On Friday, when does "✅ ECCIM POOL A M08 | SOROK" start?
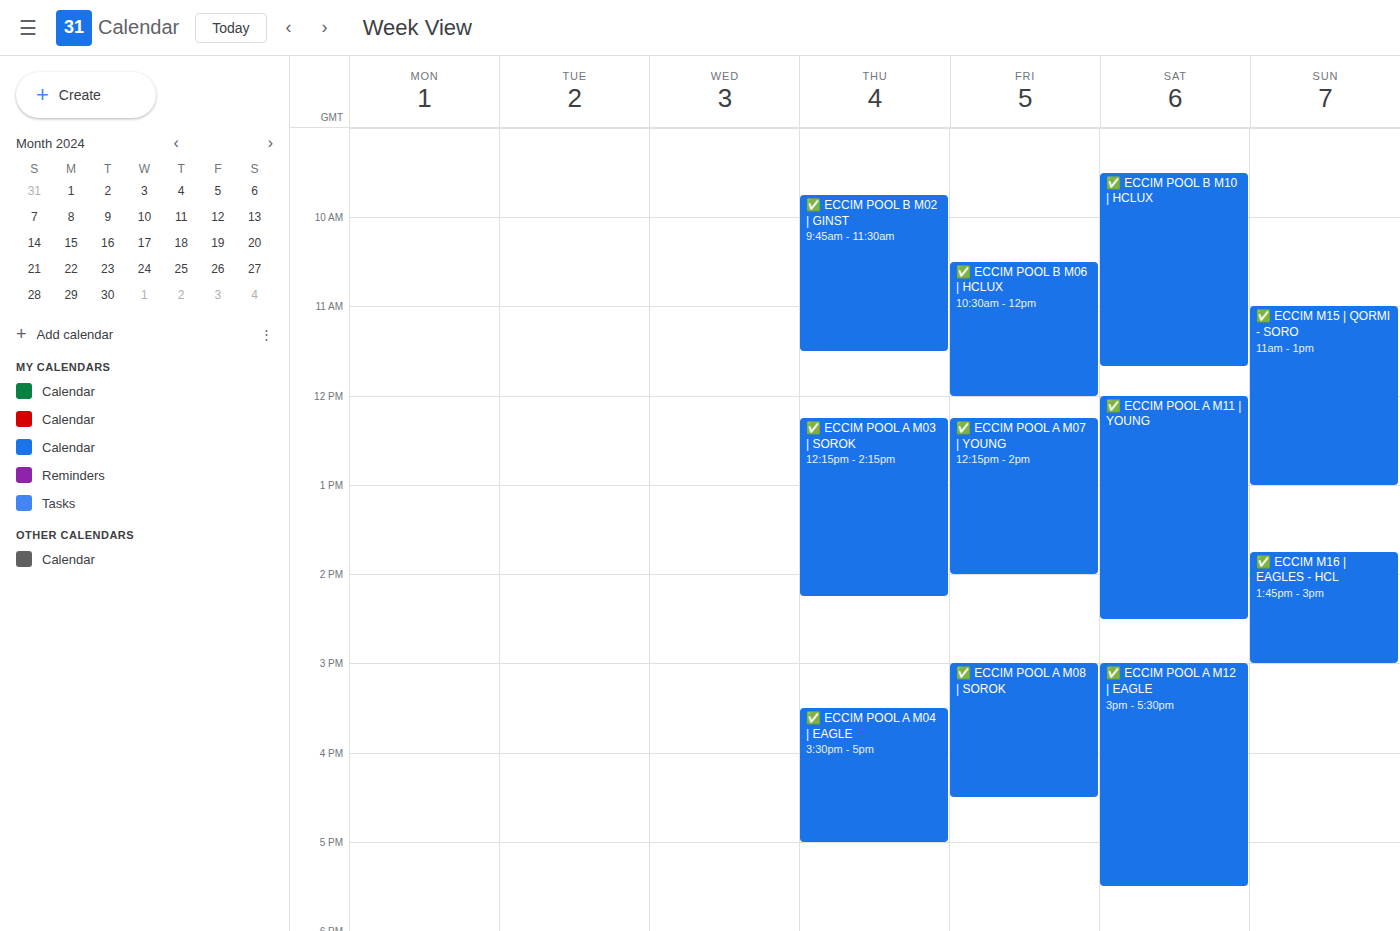
15:00